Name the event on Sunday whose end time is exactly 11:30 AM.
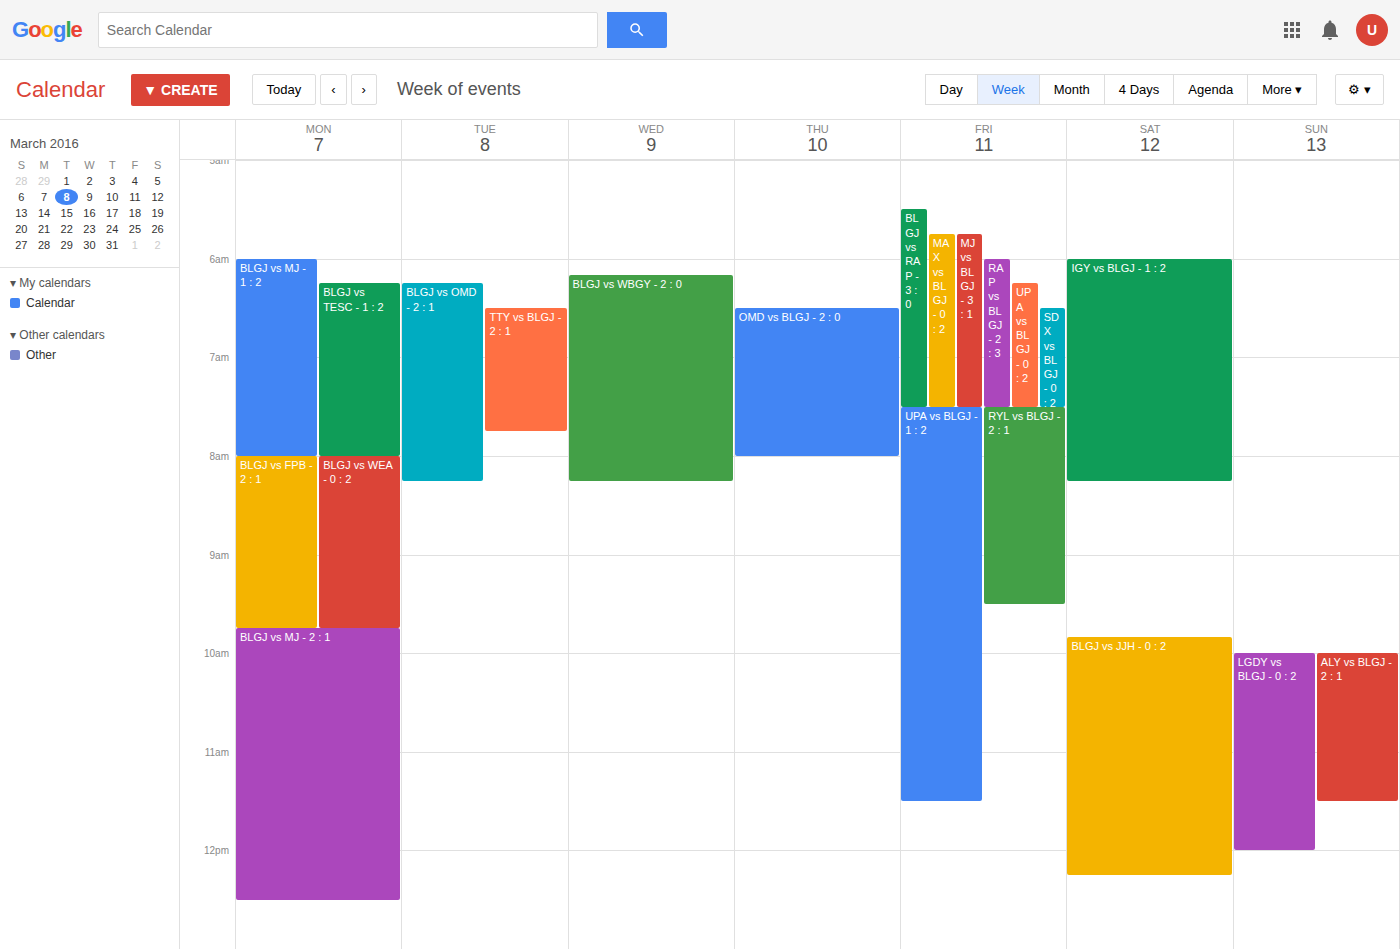
"ALY vs BLGJ - 2 : 1"